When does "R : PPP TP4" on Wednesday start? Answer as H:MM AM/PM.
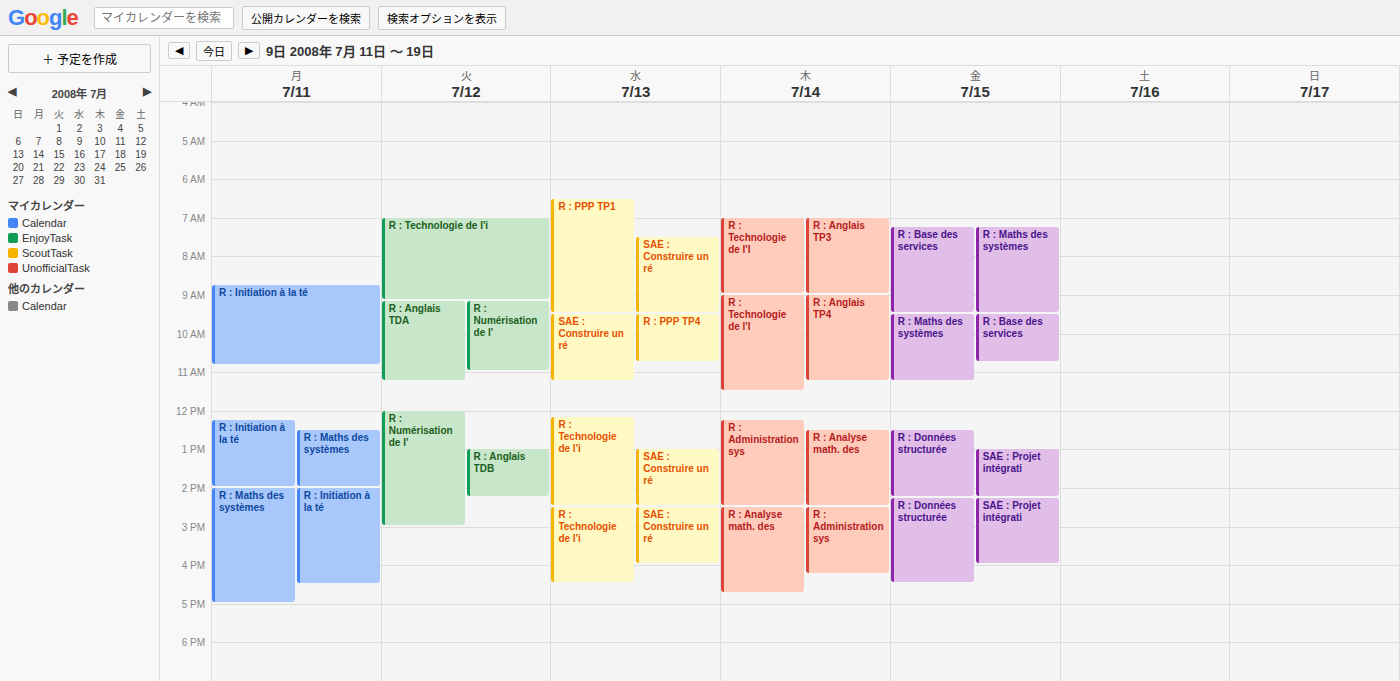
9:30 AM